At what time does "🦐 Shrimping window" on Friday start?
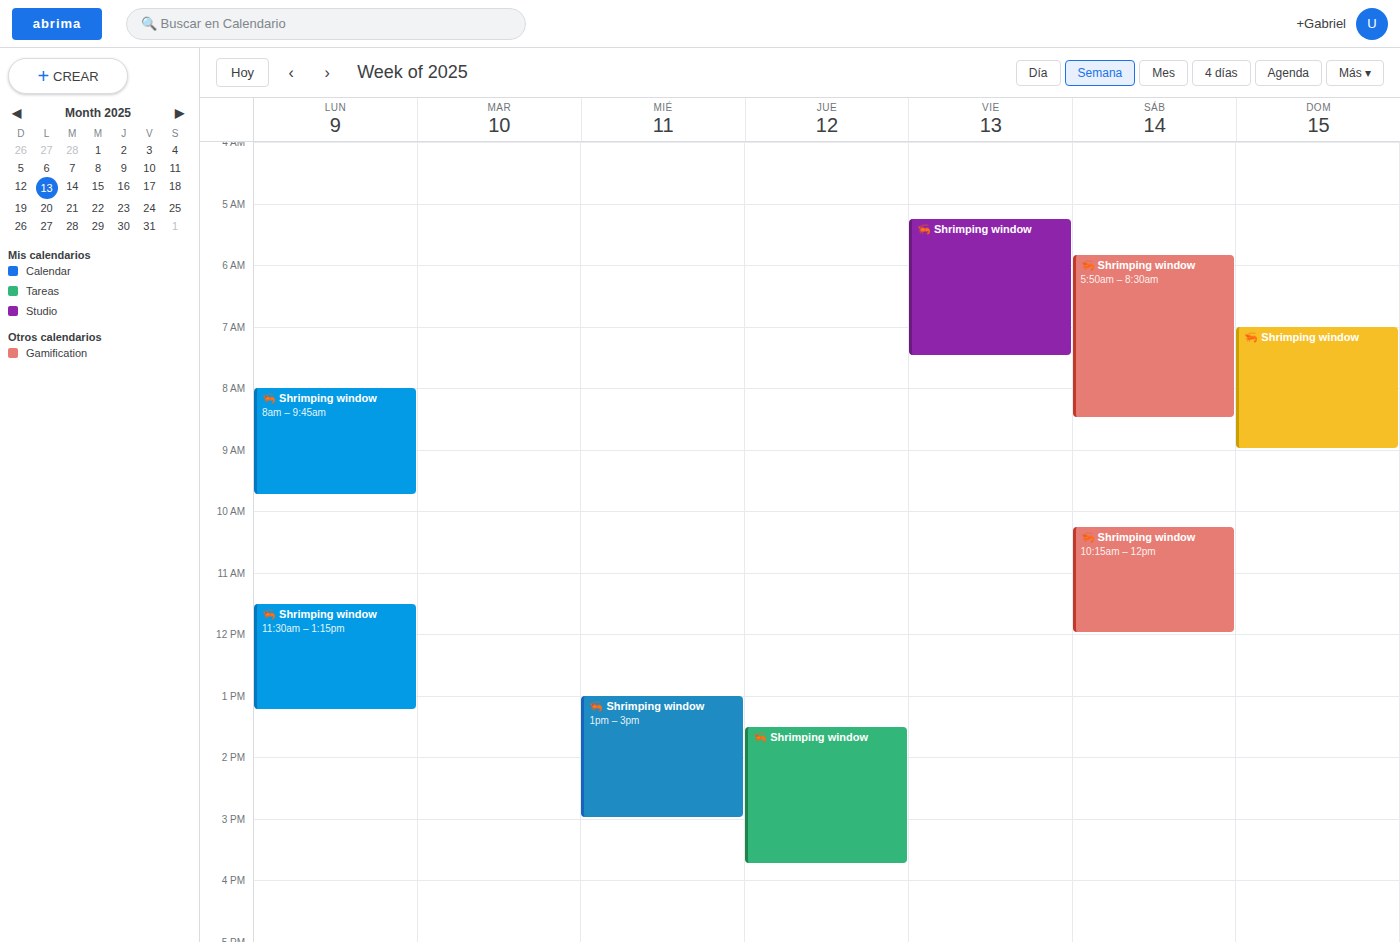
5:15 AM